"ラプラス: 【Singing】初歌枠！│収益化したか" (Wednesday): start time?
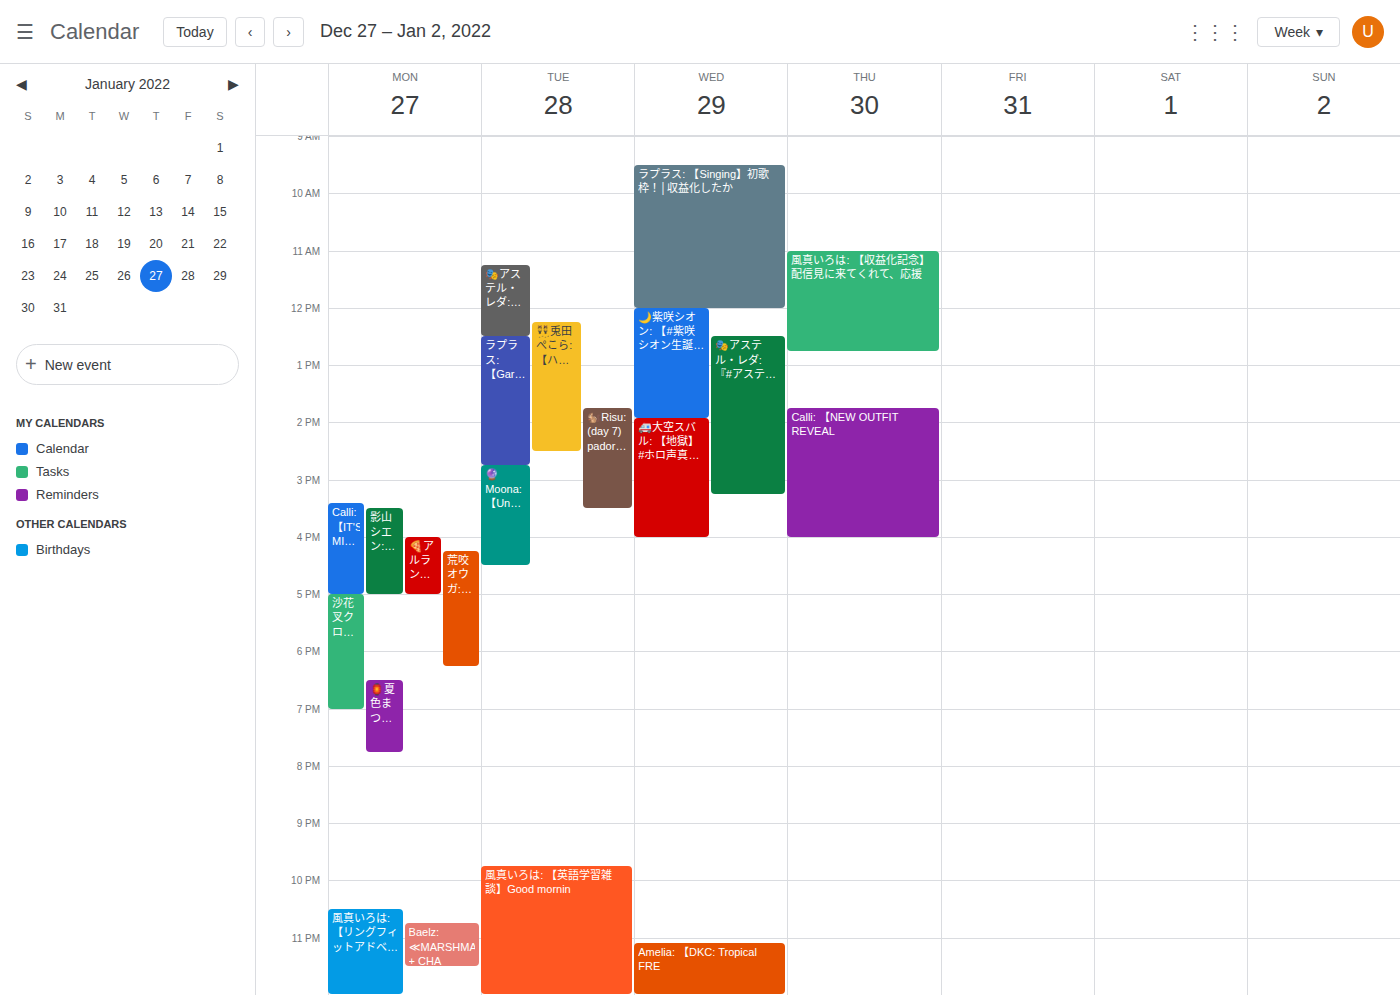
09:30